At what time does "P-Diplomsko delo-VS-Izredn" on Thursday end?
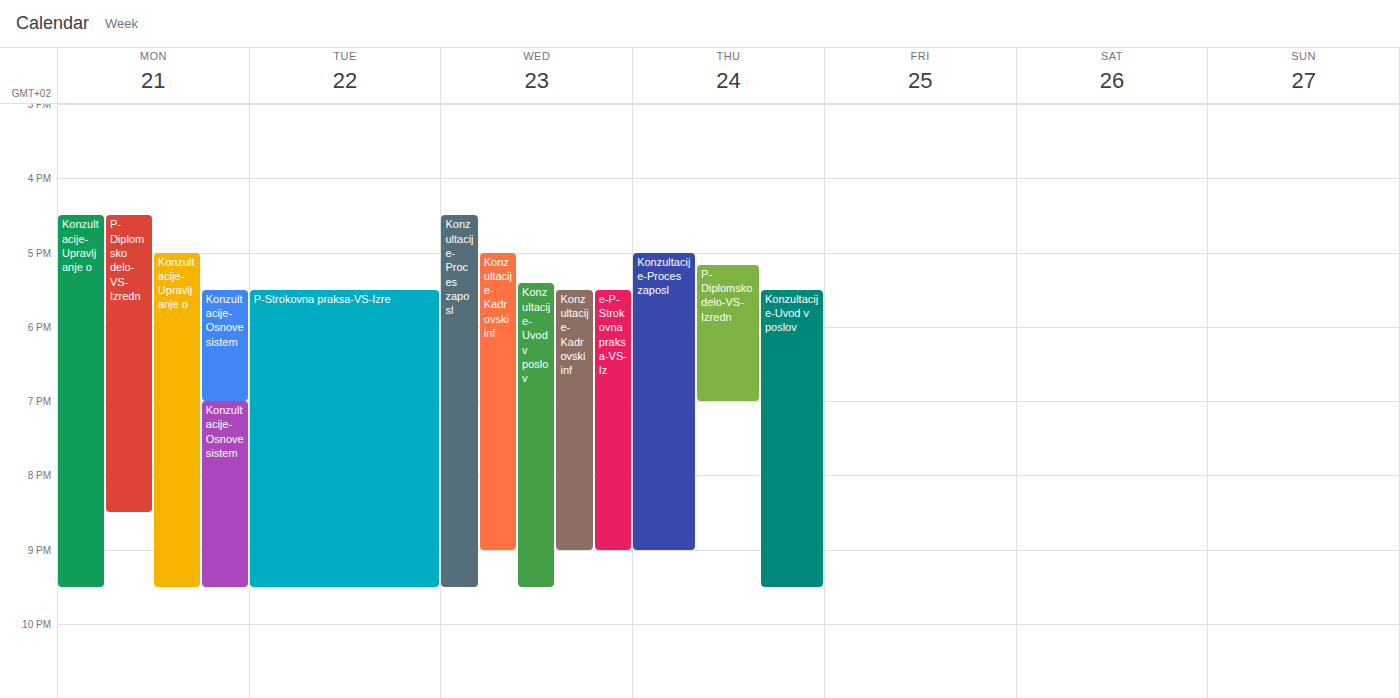
7:00 PM